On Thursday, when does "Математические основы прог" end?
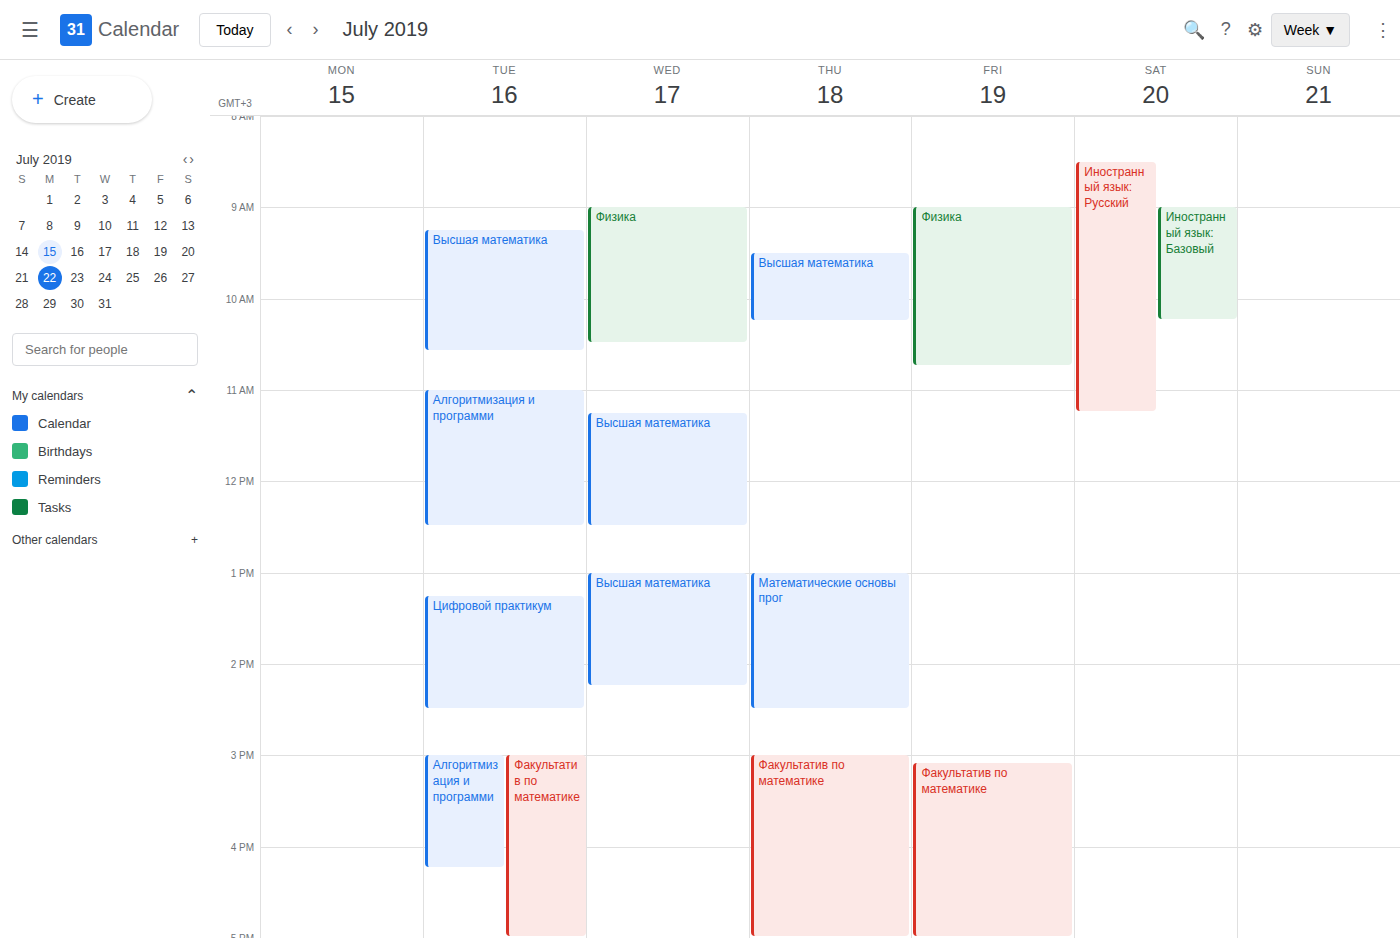
2:30 PM